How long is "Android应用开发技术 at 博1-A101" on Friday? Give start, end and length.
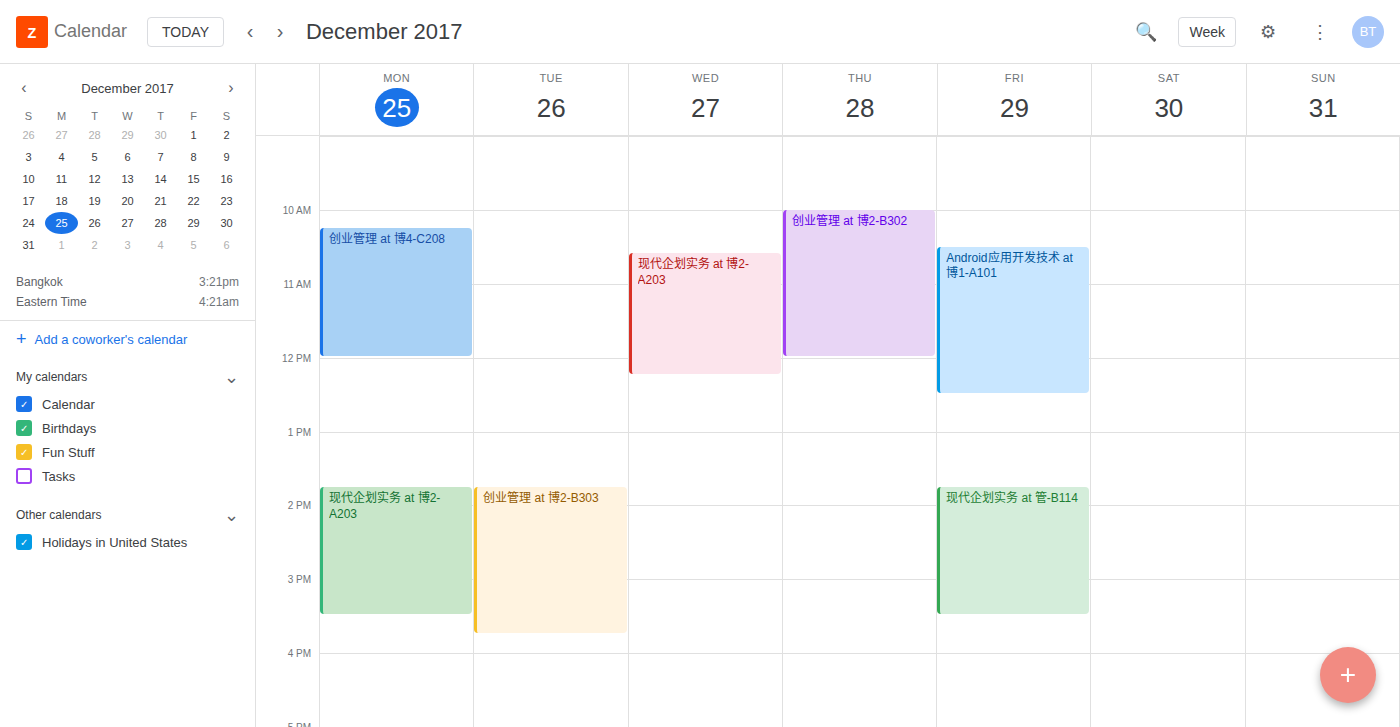
10:30 AM to 12:30 PM, 2 hours